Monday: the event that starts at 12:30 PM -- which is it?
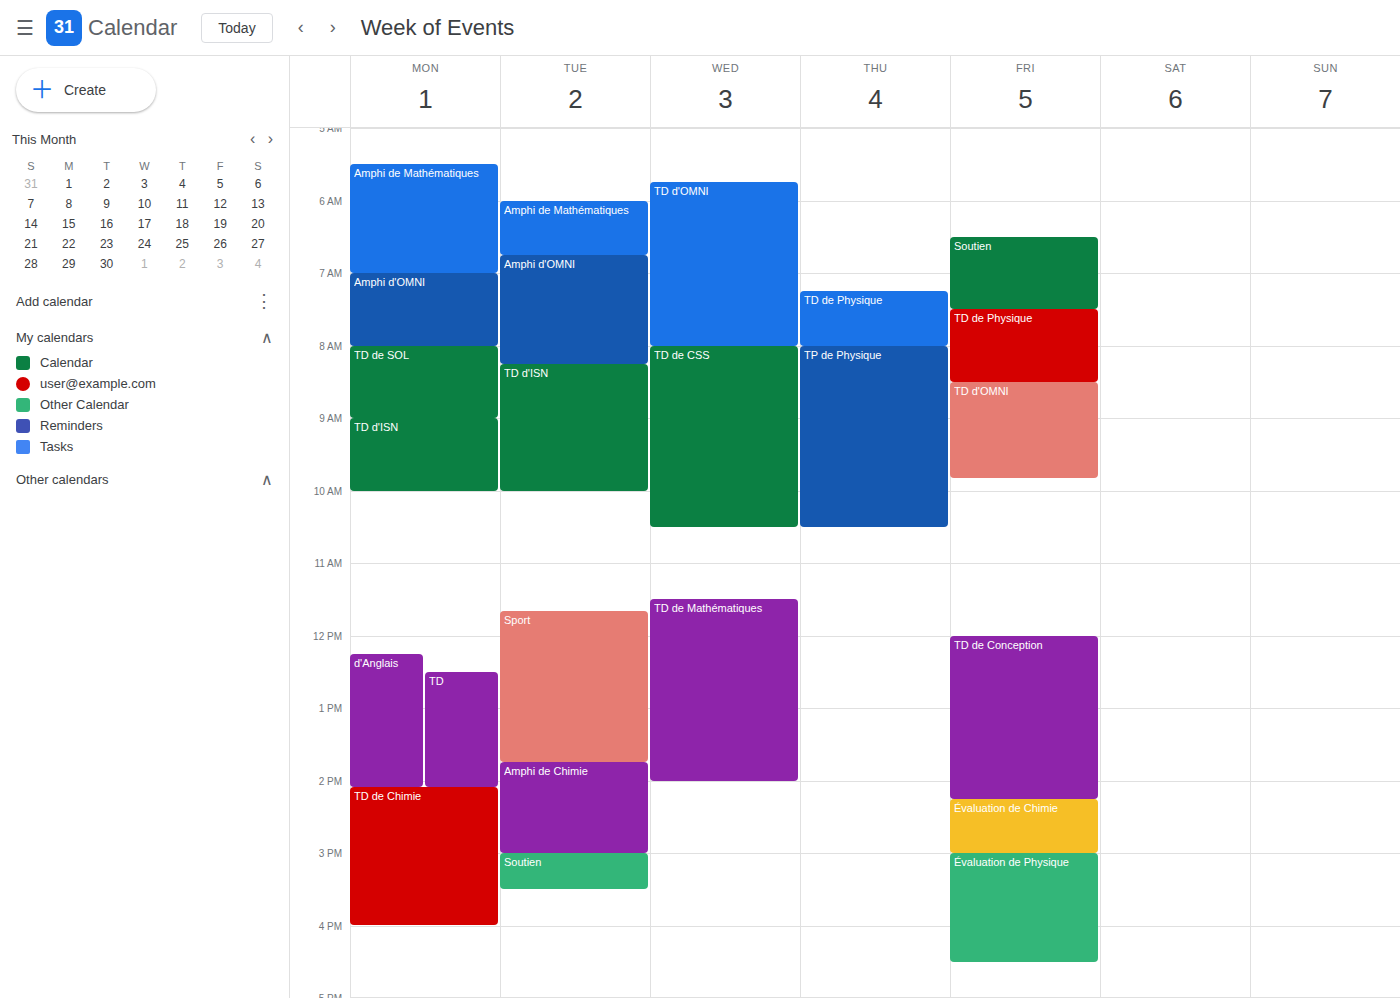
"TD"